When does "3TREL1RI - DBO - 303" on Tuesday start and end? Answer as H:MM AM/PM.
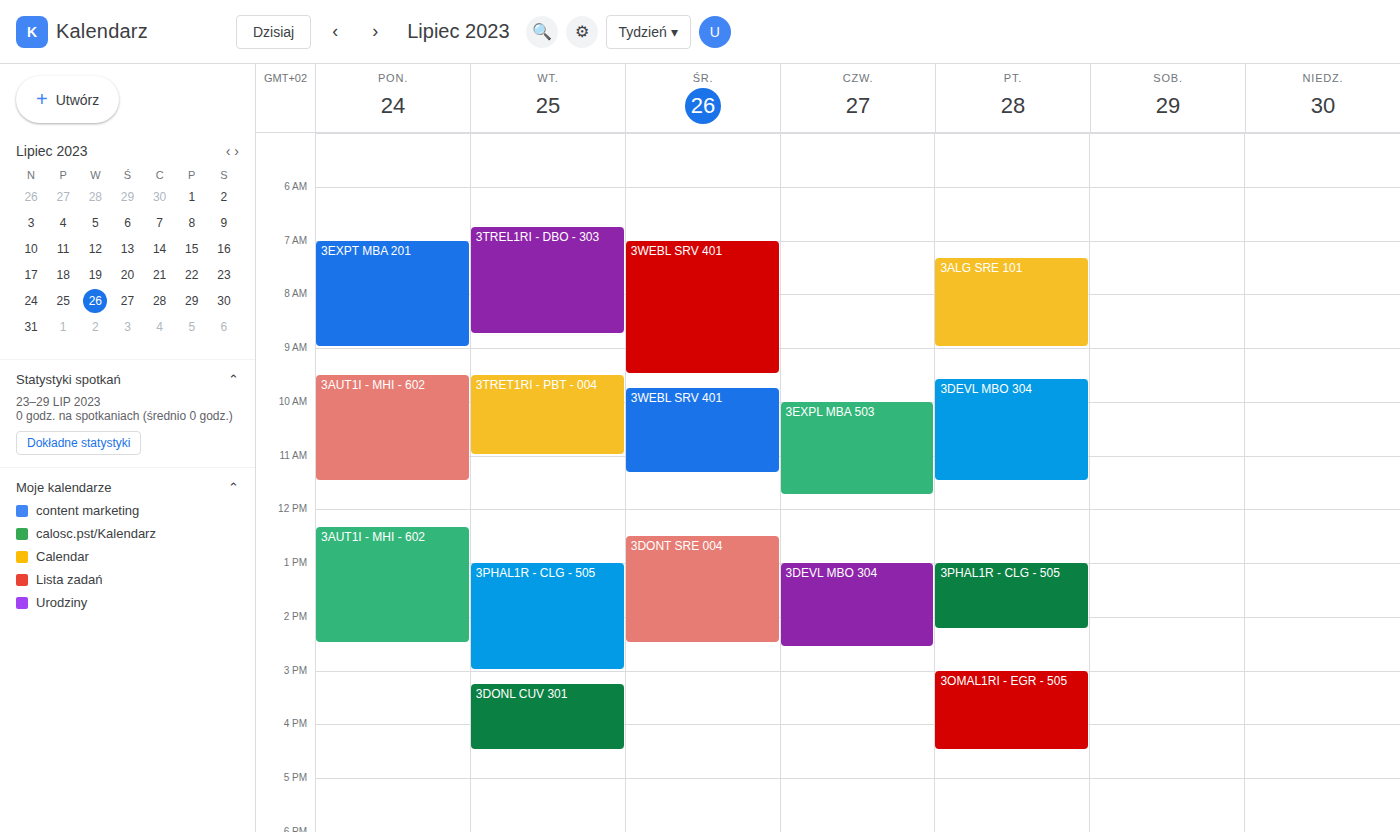
6:45 AM to 8:45 AM